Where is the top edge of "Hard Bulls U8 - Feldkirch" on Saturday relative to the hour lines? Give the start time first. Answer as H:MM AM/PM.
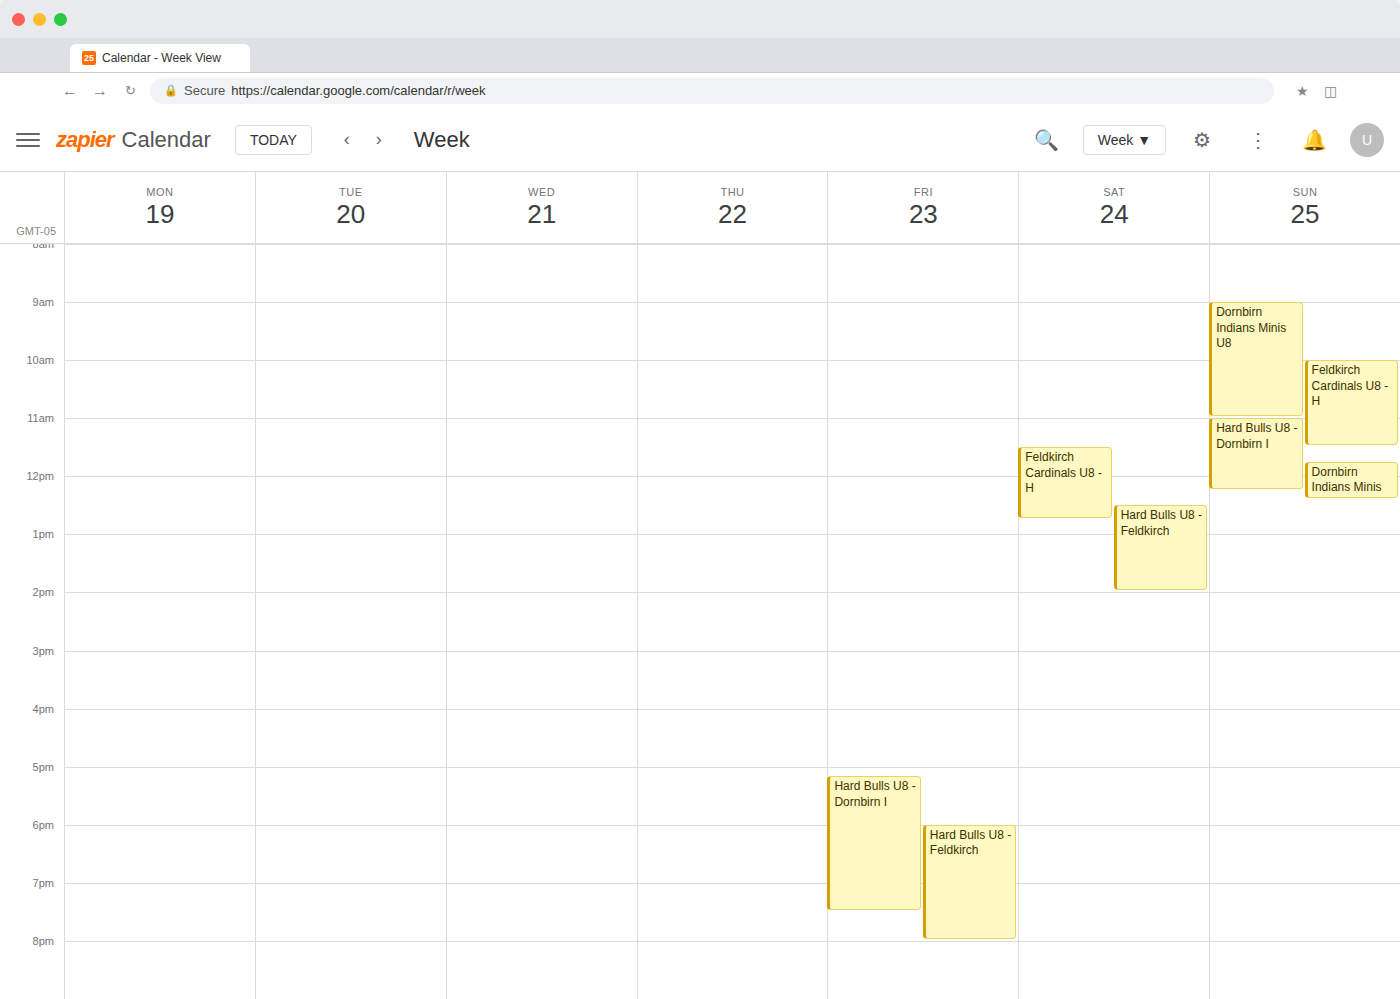
12:30 PM -- halfway between the 12 PM and 1 PM lines.